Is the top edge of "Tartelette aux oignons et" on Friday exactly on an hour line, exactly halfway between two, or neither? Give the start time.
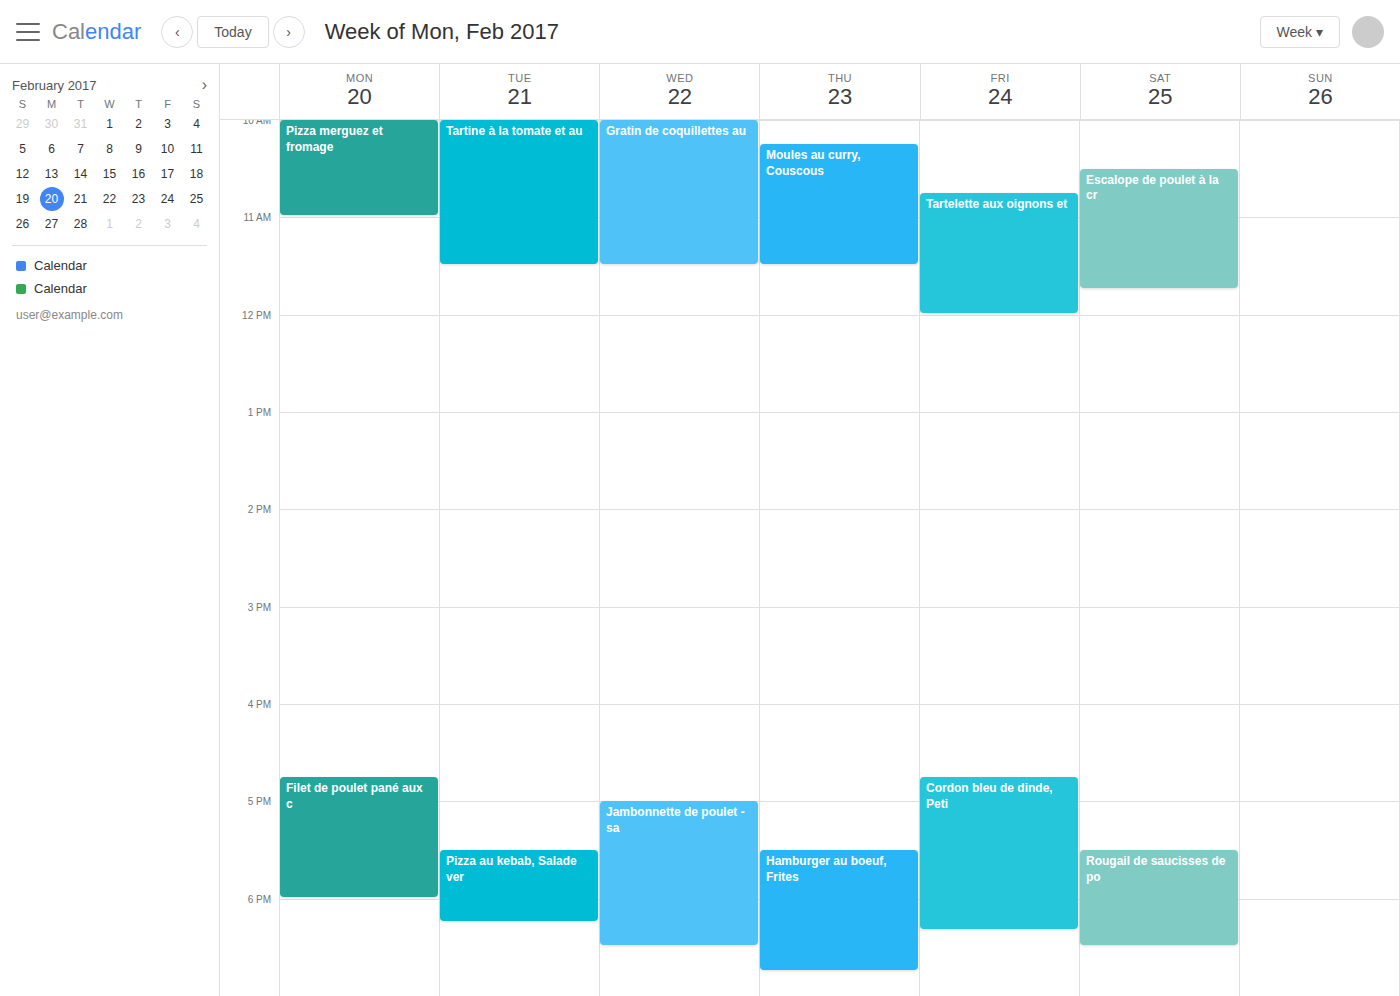
10:45 AM -- neither: three quarters of the way from the 10 AM line to the 11 AM line.